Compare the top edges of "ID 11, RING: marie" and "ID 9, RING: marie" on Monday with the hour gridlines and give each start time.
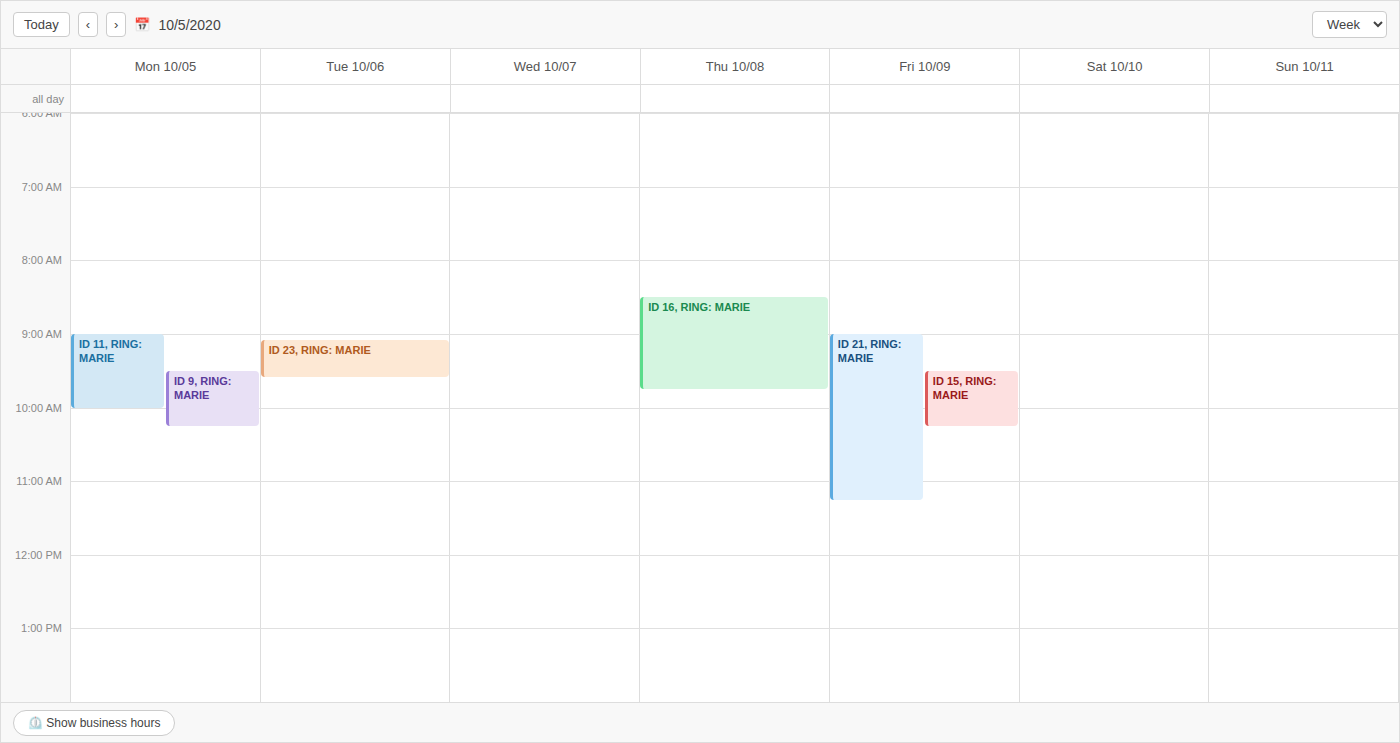
"ID 11, RING: marie": 9:00 AM, exactly on the 9 AM line. "ID 9, RING: marie": 9:30 AM, halfway between the 9 AM and 10 AM lines.